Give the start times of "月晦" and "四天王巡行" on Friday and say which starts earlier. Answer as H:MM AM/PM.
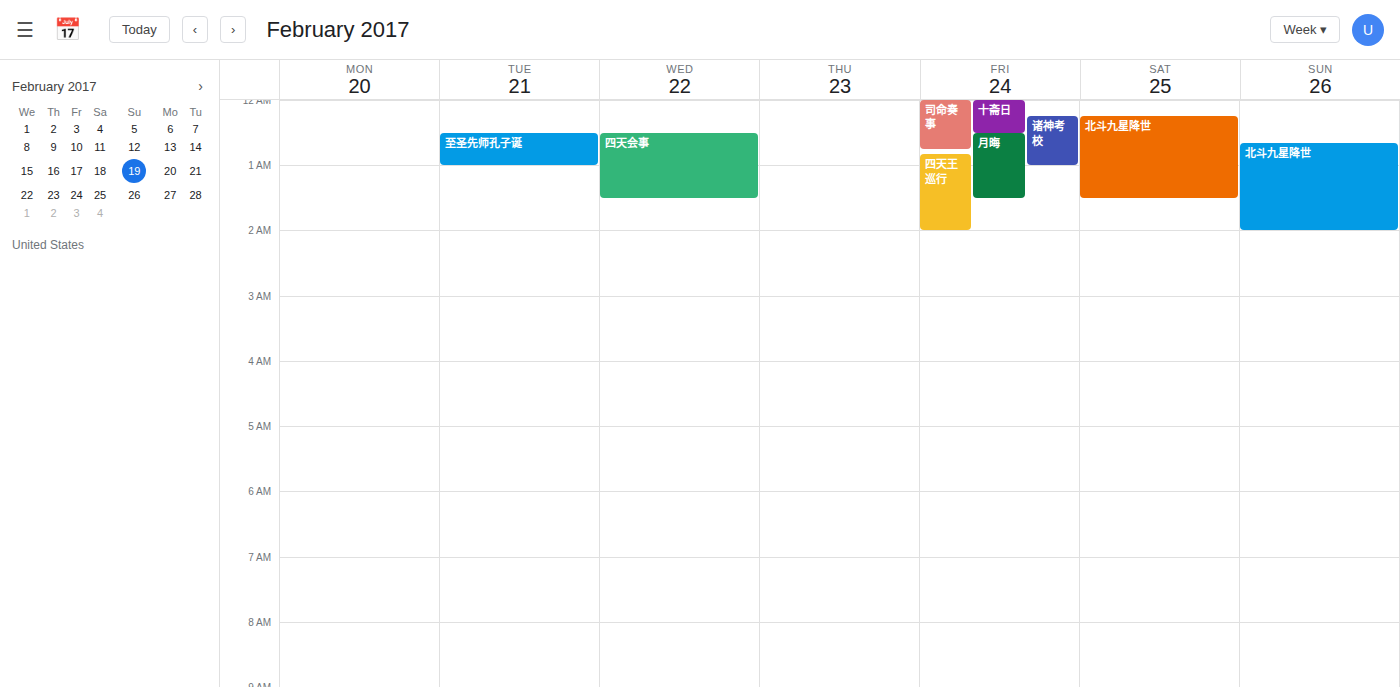
"月晦" 12:30 AM; "四天王巡行" 12:50 AM.